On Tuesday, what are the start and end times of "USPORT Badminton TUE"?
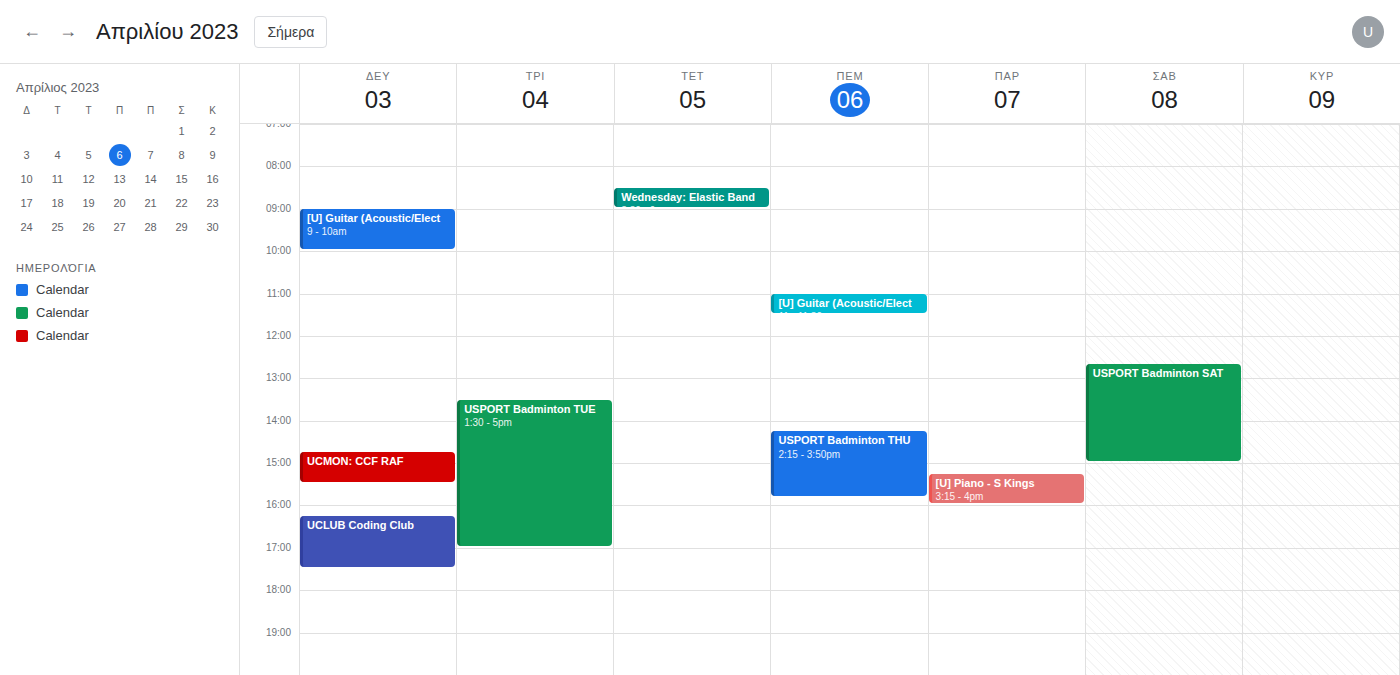
1:30 PM to 5:00 PM